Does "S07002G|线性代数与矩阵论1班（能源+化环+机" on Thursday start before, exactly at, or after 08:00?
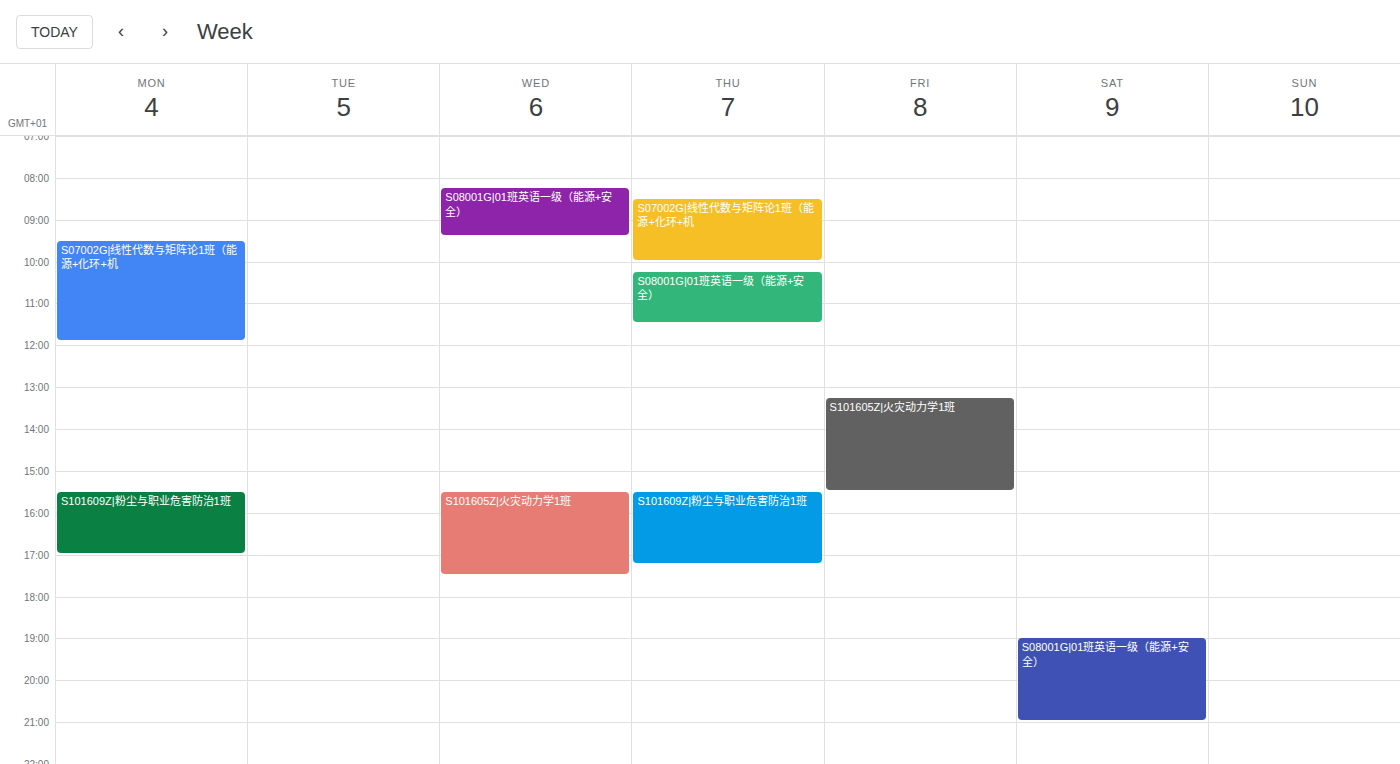
08:30 -- after 08:00, 30 minutes below the 08:00 line.